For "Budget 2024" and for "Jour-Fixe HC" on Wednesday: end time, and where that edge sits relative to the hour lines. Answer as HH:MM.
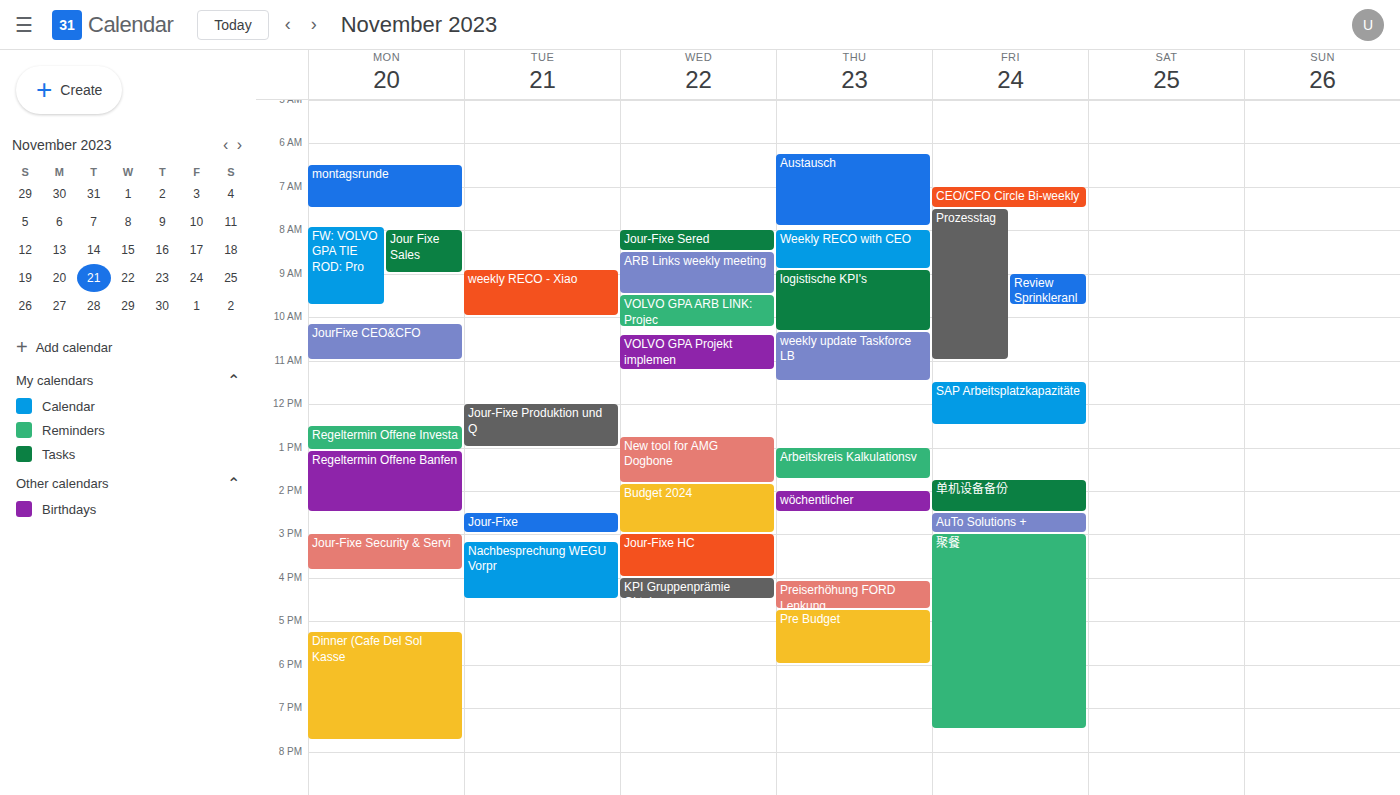
"Budget 2024": 15:00, exactly on the 15:00 line. "Jour-Fixe HC": 16:00, exactly on the 16:00 line.